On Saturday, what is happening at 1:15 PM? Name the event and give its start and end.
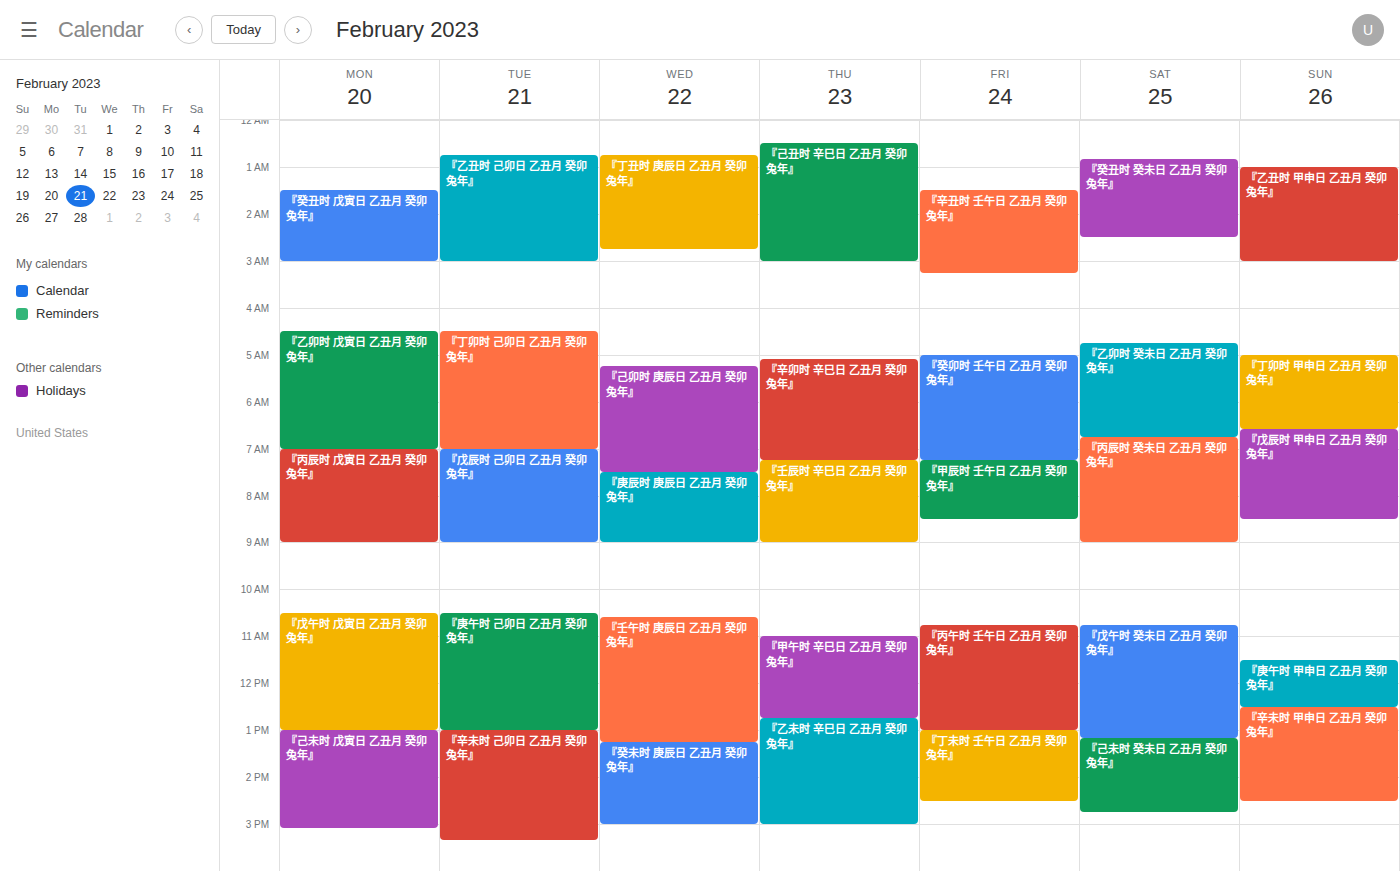
"『己未时 癸未日 乙丑月 癸卯兔年』", 1:10 PM to 2:45 PM